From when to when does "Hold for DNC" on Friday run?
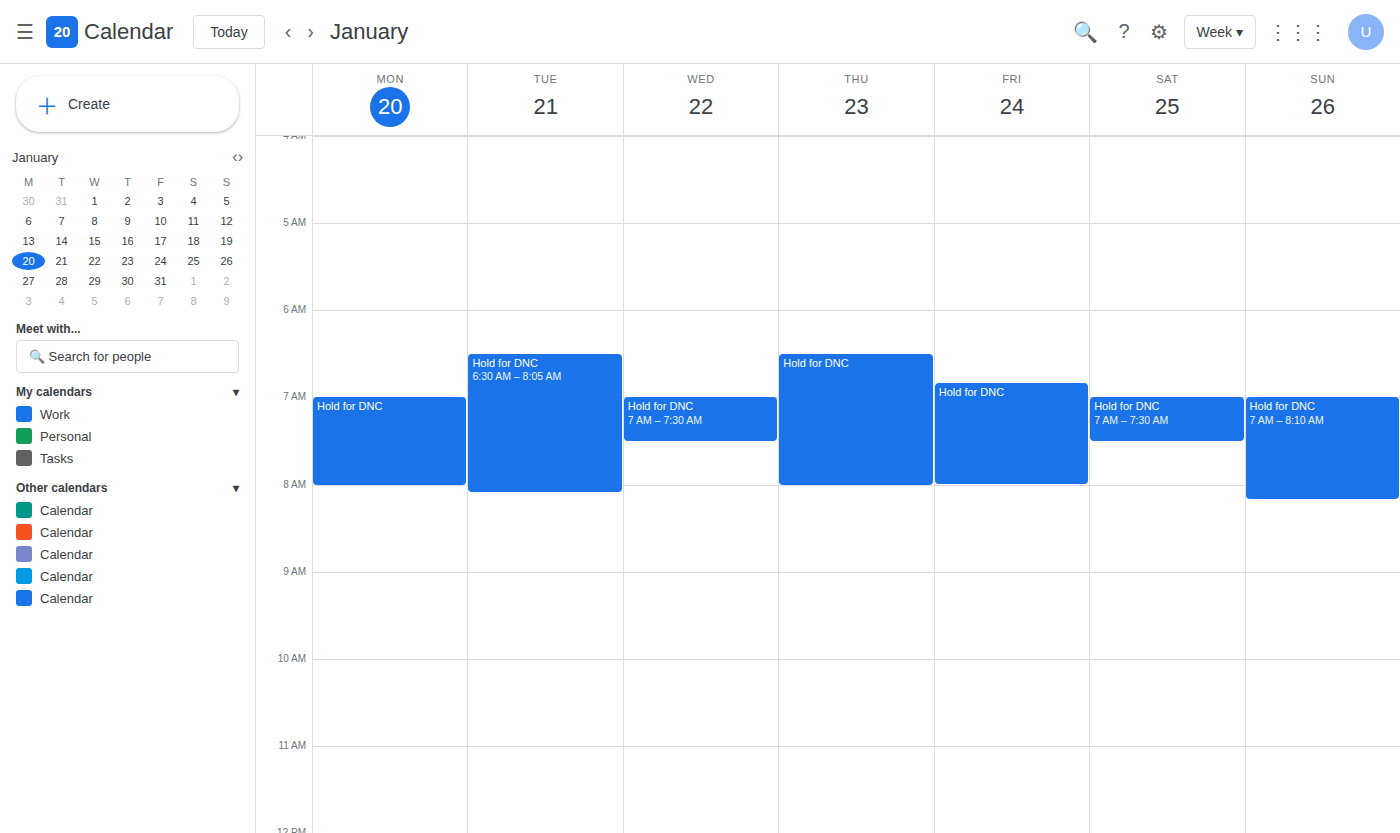
6:50 AM to 8:00 AM